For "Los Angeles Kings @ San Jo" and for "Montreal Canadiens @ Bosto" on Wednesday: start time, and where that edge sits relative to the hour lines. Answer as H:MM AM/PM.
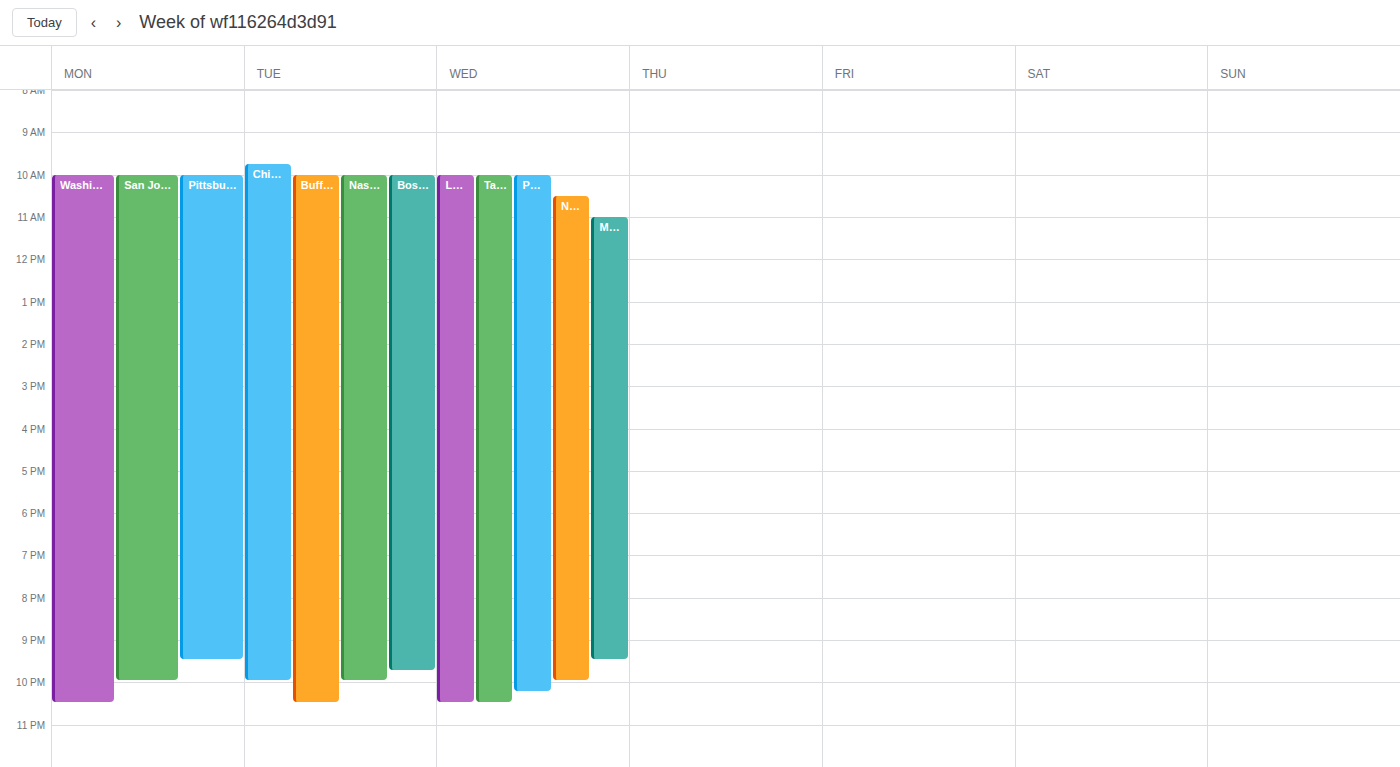
"Los Angeles Kings @ San Jo": 10:00 AM, exactly on the 10 AM line. "Montreal Canadiens @ Bosto": 11:00 AM, exactly on the 11 AM line.